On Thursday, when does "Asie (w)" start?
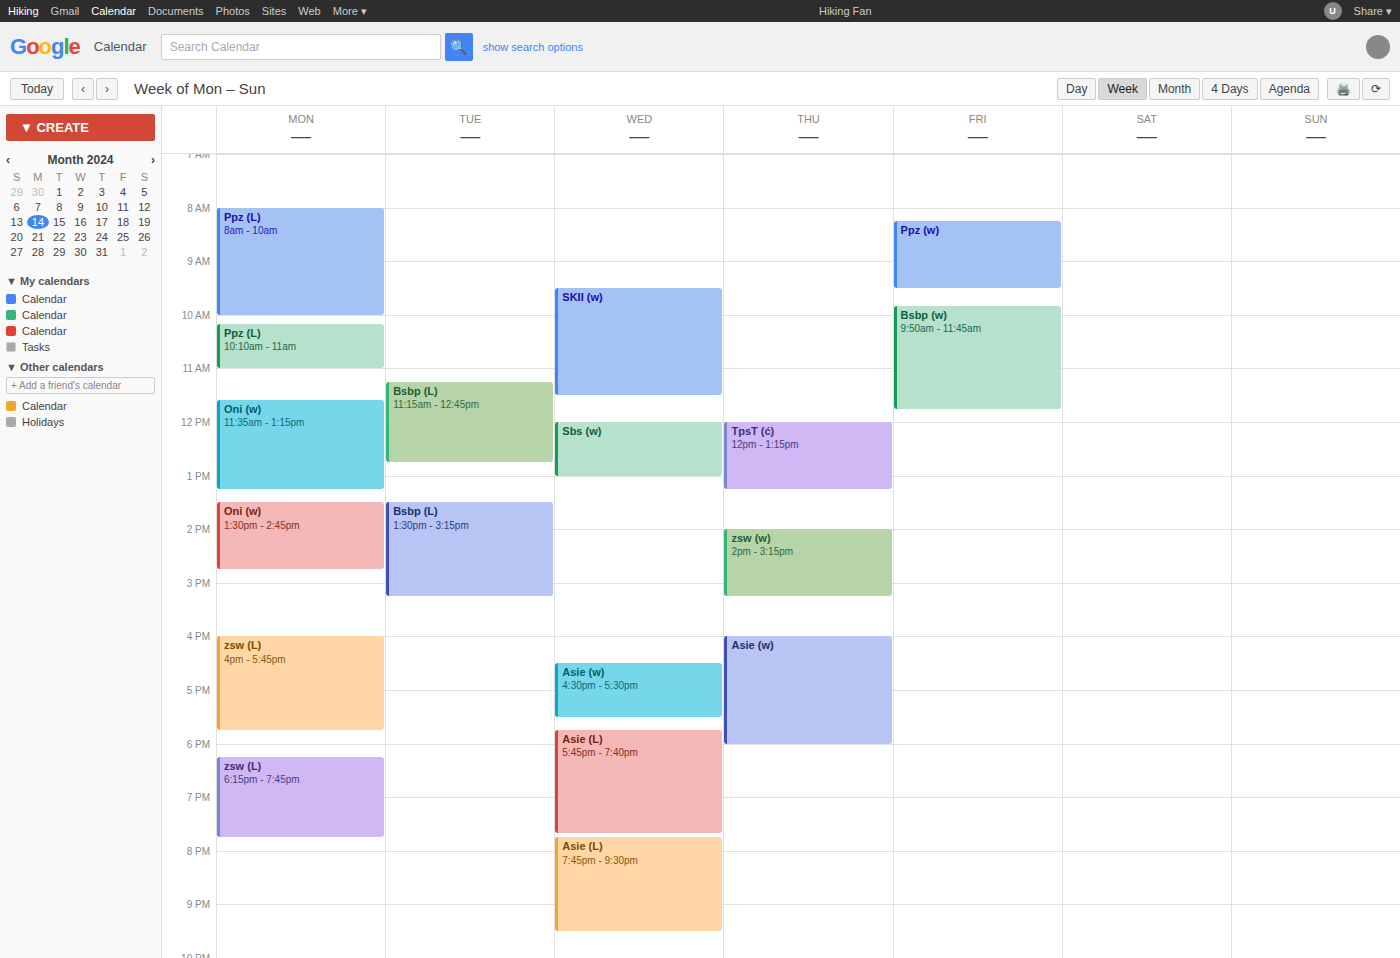
16:00